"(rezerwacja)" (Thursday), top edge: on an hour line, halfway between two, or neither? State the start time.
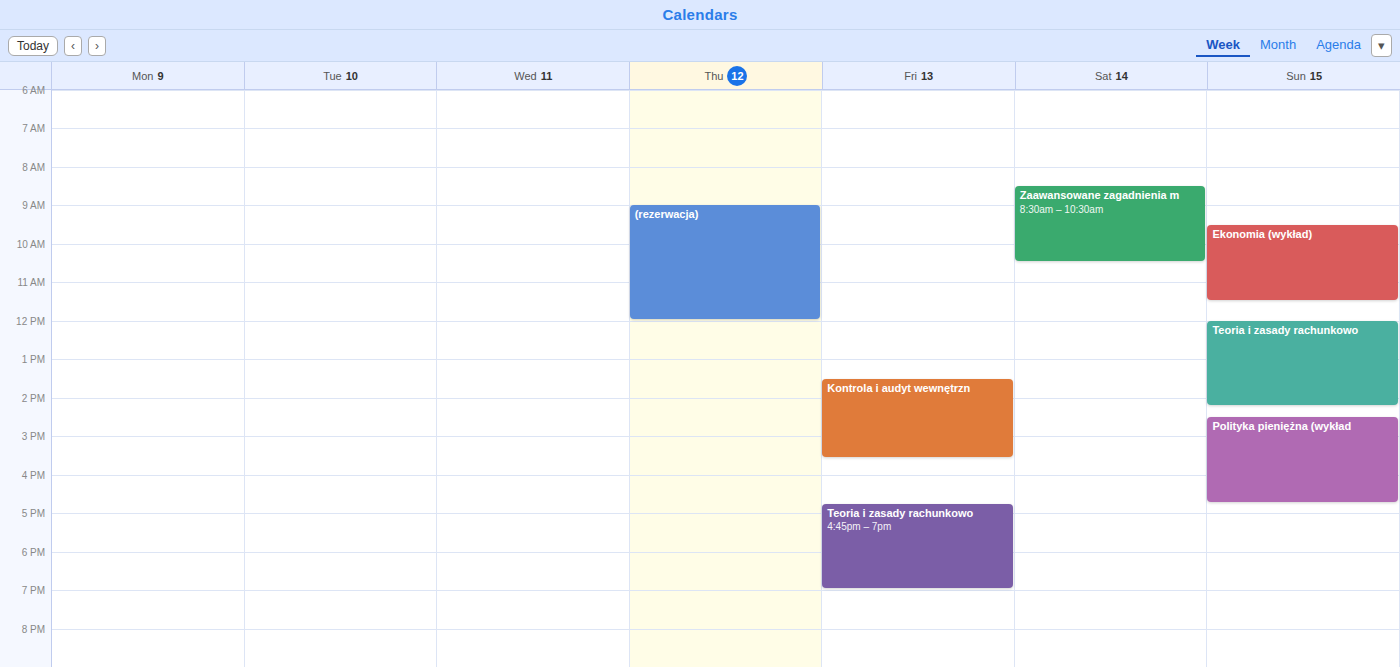
09:00 -- exactly on the 09:00 line.